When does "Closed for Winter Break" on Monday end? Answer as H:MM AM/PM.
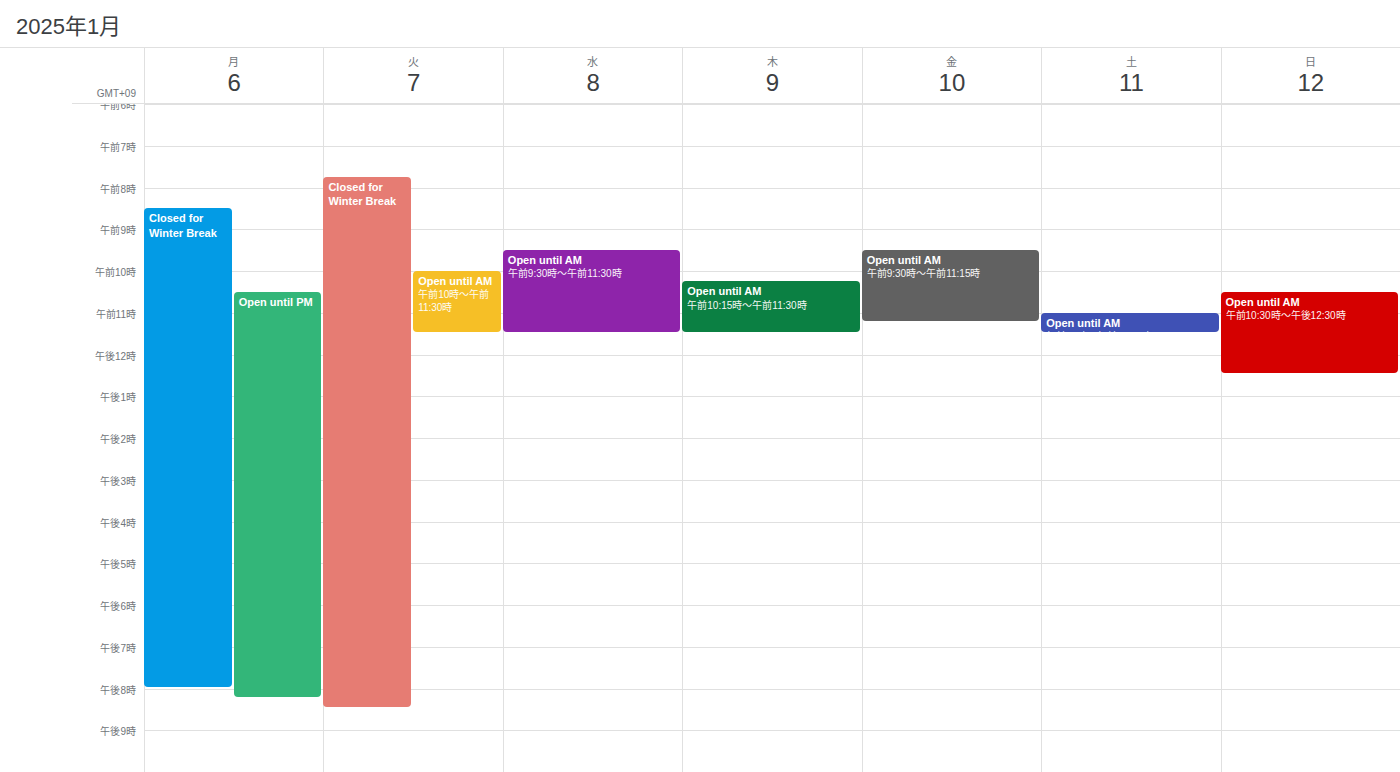
8:00 PM